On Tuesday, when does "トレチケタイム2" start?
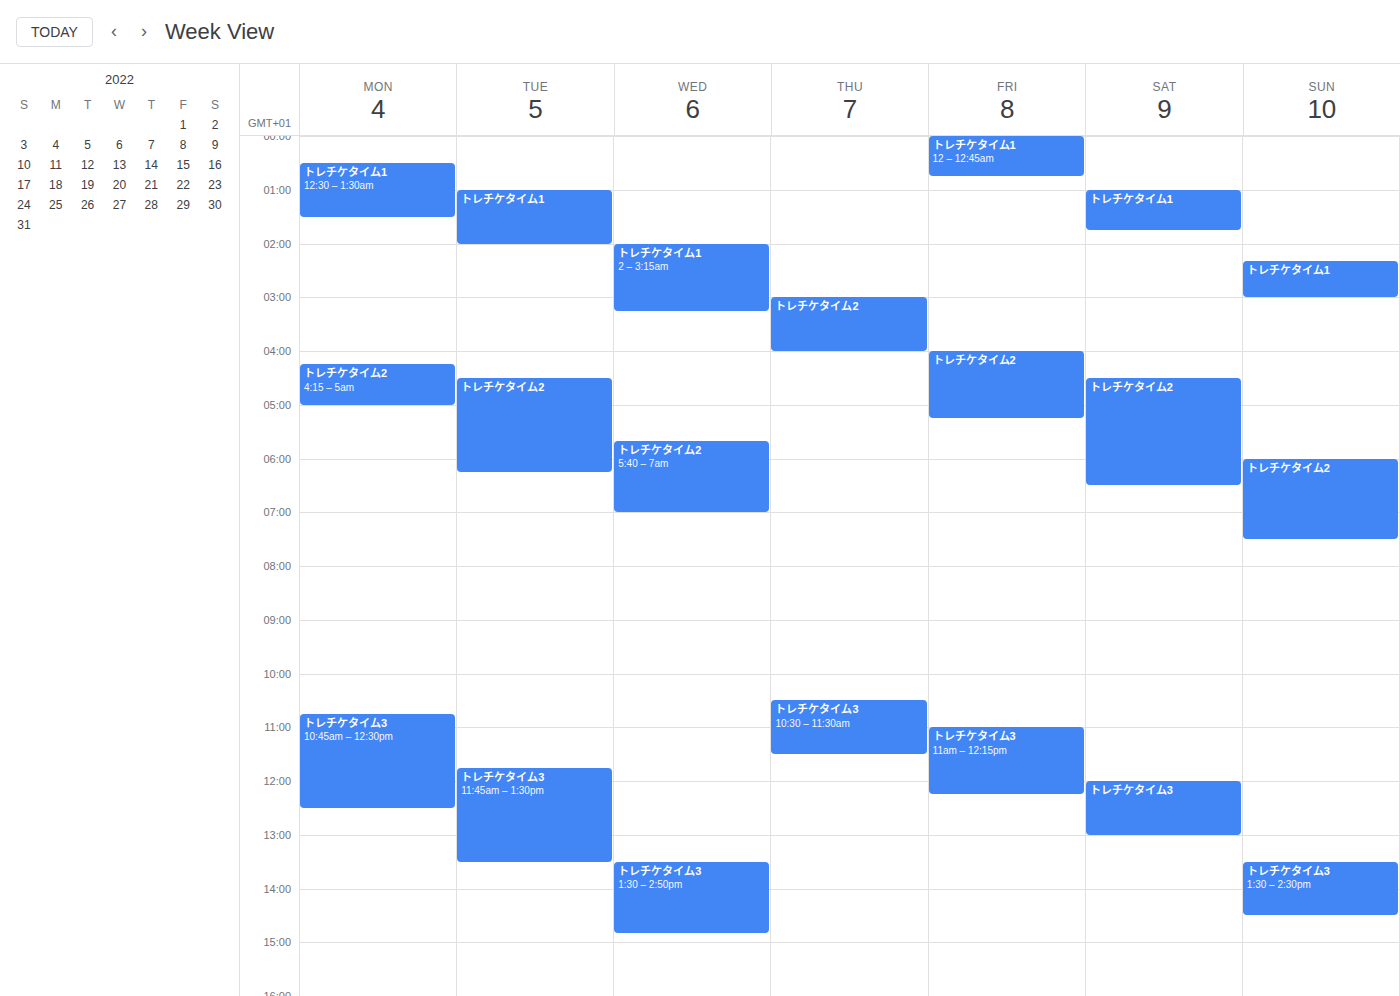
4:30 AM